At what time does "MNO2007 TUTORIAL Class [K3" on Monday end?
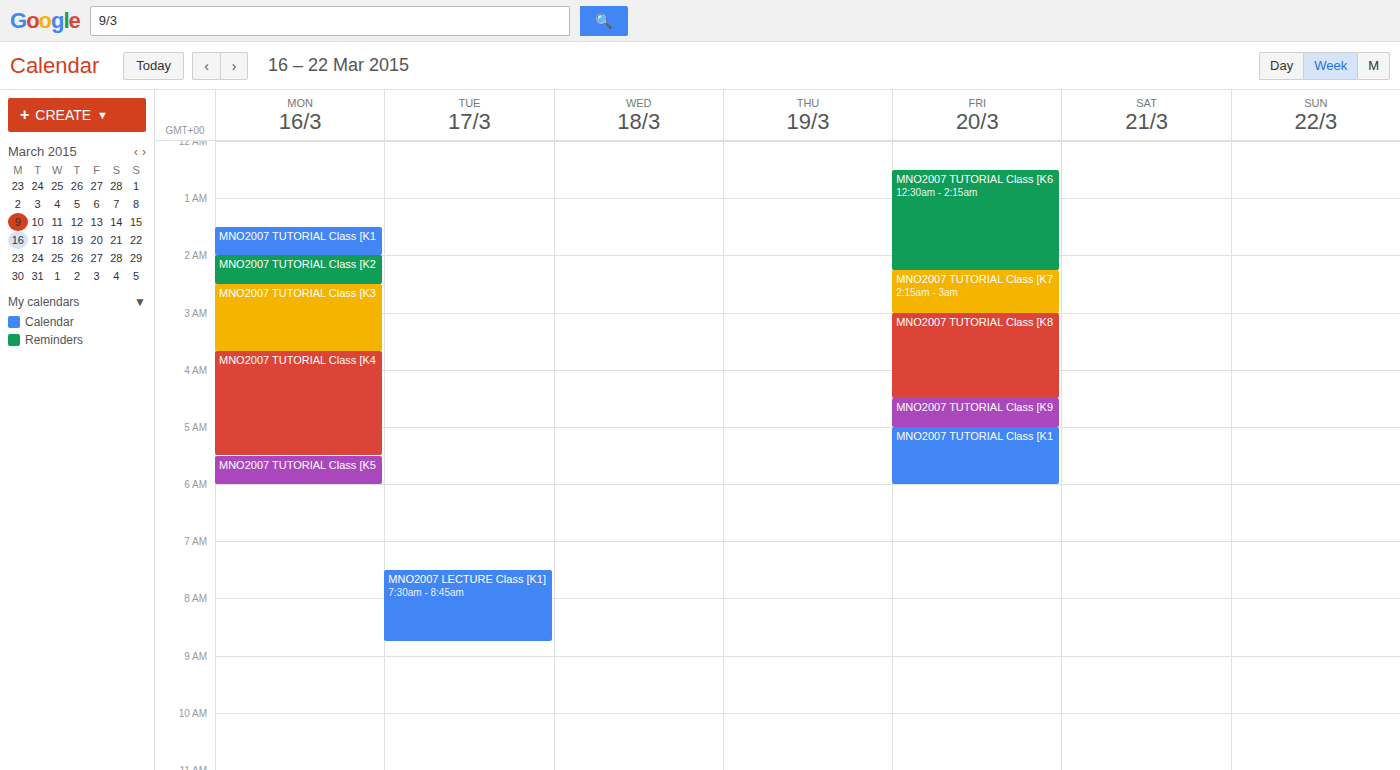
3:40 AM